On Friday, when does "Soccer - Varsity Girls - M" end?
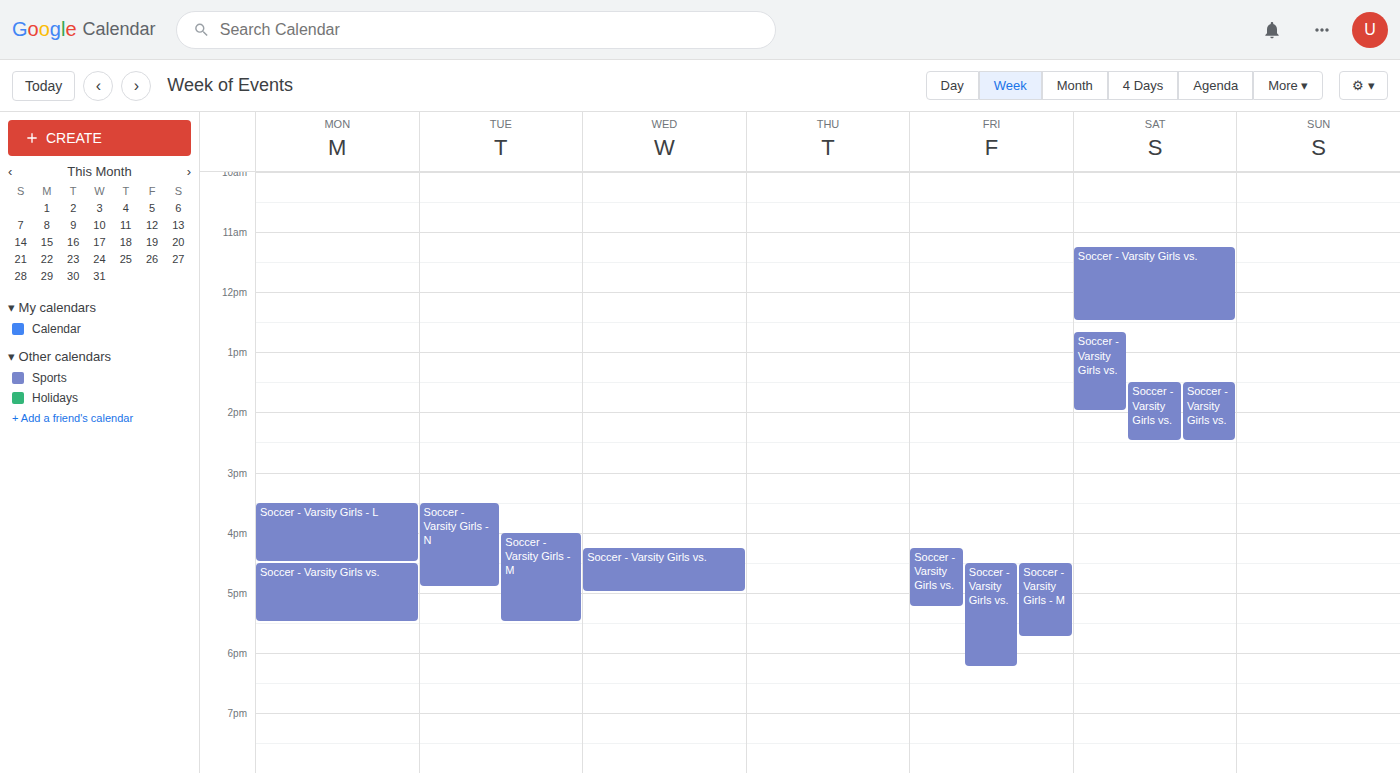
5:45 PM